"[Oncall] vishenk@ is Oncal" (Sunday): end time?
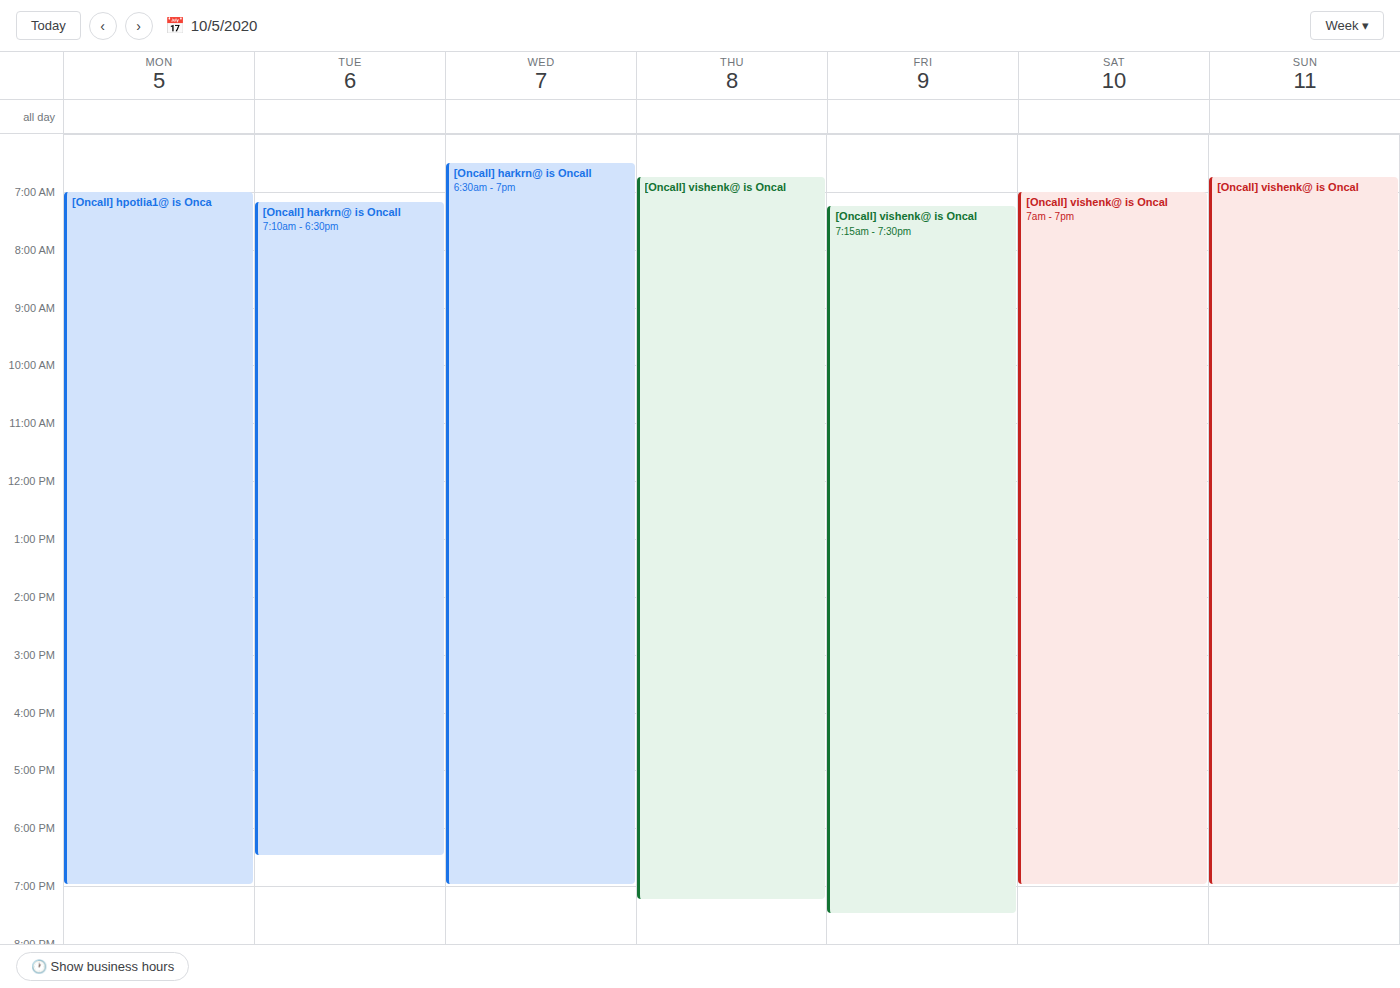
7:00 PM